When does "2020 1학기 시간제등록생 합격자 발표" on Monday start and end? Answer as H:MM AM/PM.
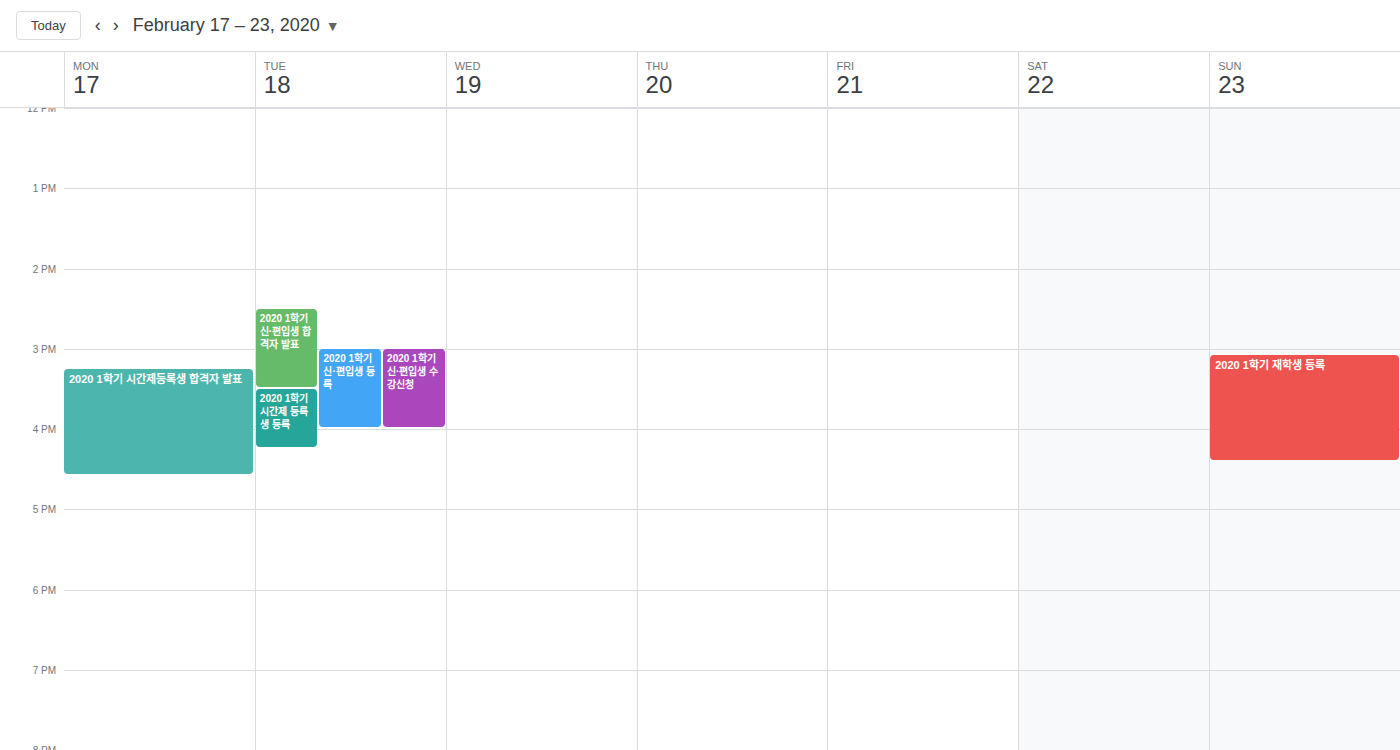
3:15 PM to 4:35 PM